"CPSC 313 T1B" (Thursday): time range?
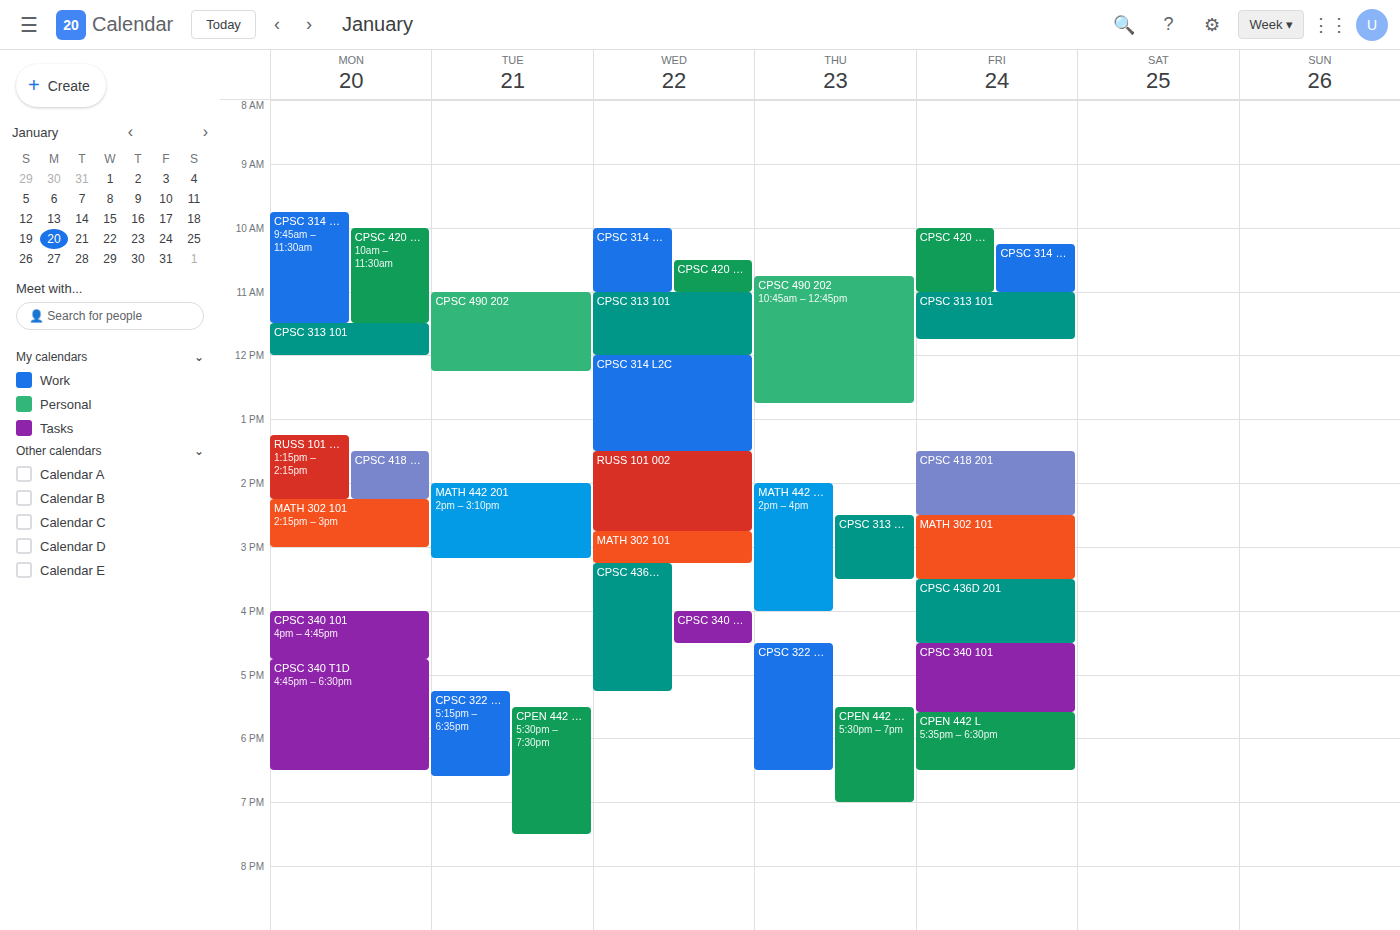
14:30 to 15:30